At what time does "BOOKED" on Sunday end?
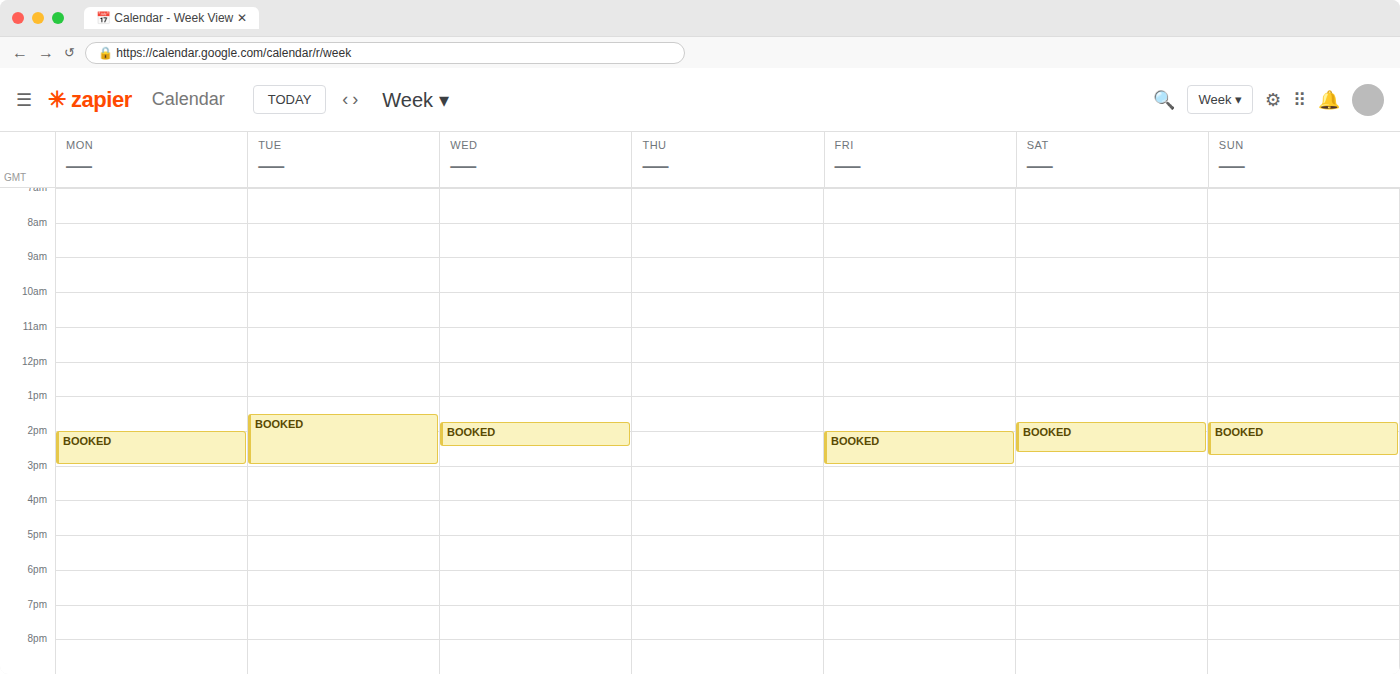
2:45 PM